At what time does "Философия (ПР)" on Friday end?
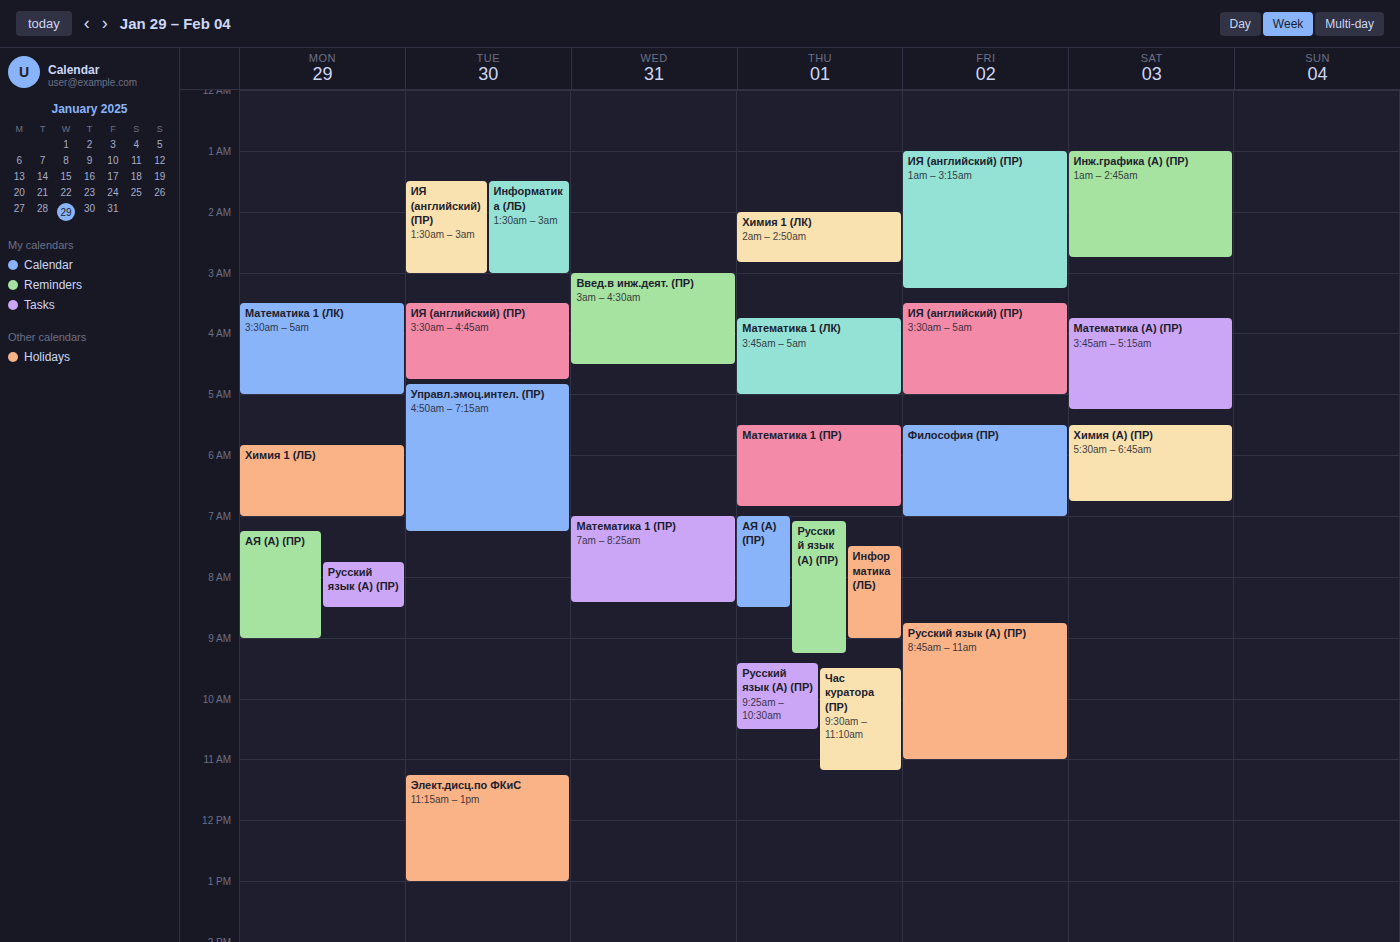
7:00 AM